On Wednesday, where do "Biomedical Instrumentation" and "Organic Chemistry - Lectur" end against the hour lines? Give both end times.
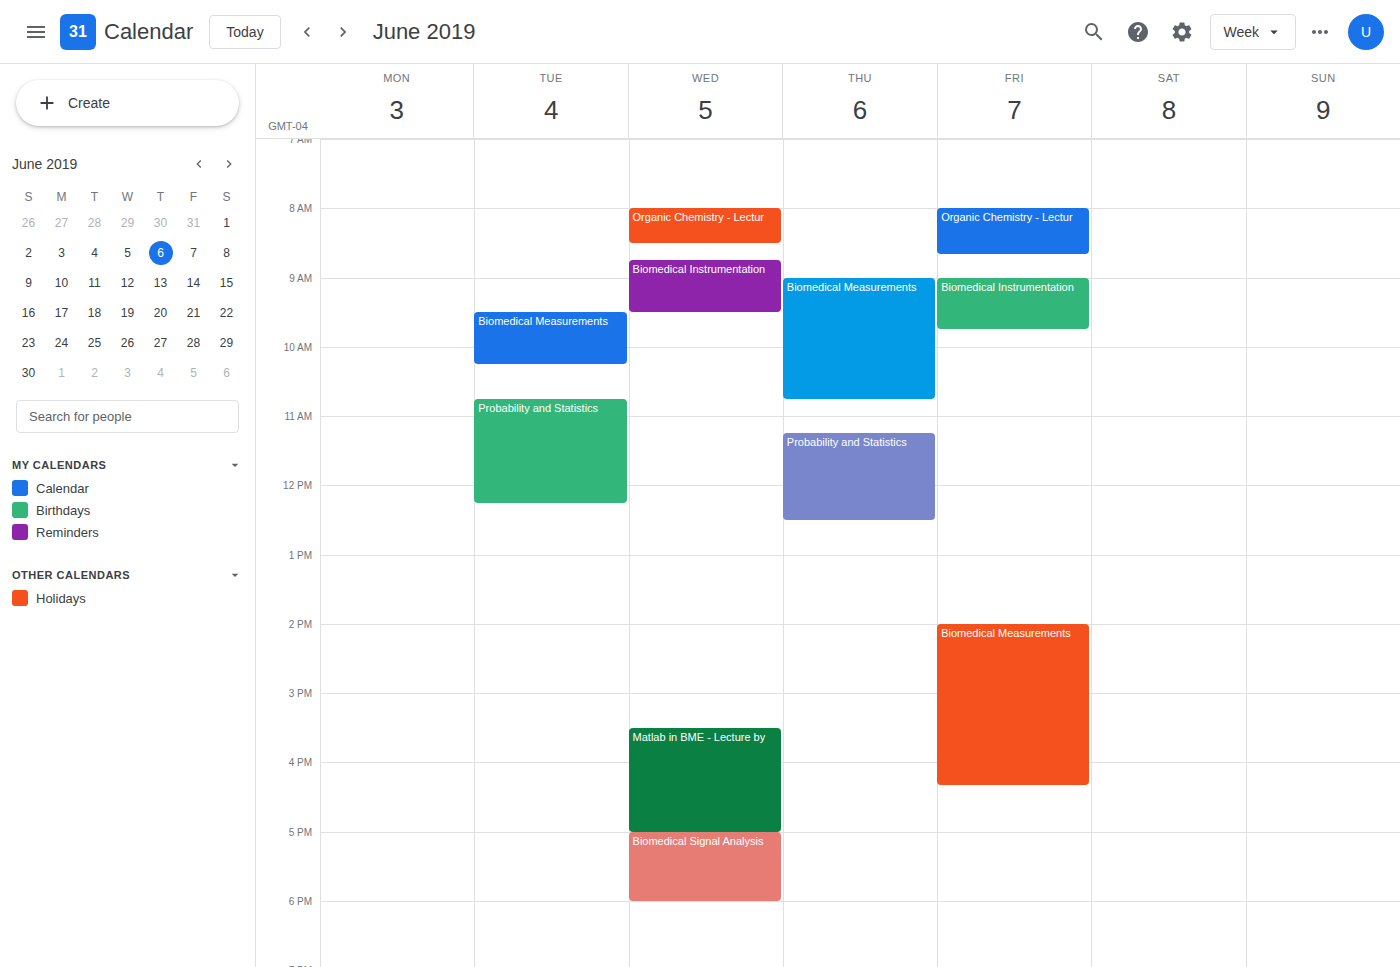
"Biomedical Instrumentation": 9:30 AM, halfway between the 9 AM and 10 AM lines. "Organic Chemistry - Lectur": 8:30 AM, halfway between the 8 AM and 9 AM lines.